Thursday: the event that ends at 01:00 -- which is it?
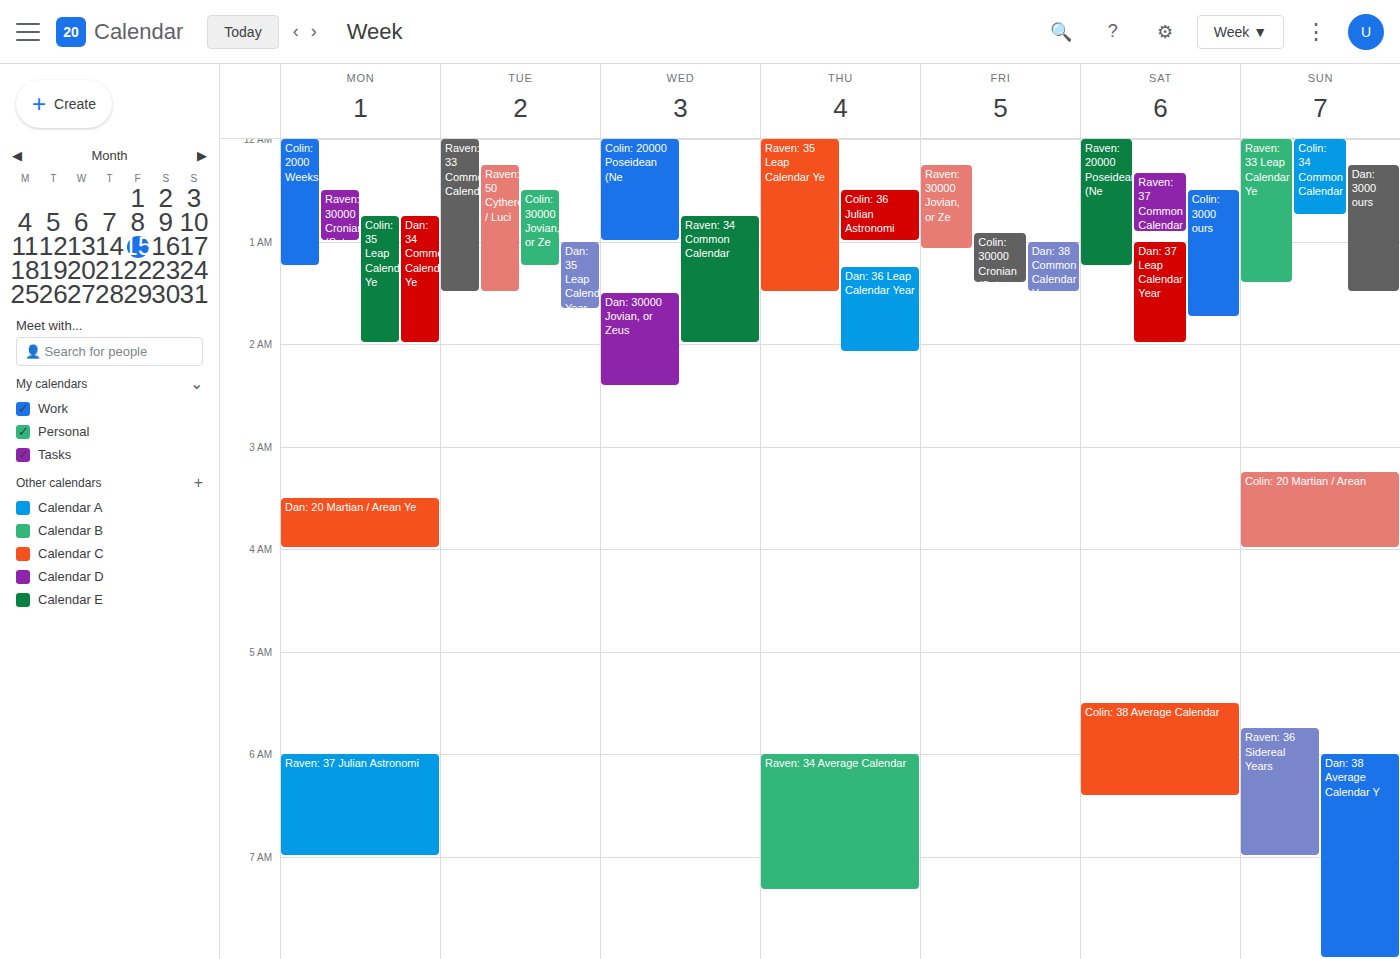
"Colin: 36 Julian Astronomi"